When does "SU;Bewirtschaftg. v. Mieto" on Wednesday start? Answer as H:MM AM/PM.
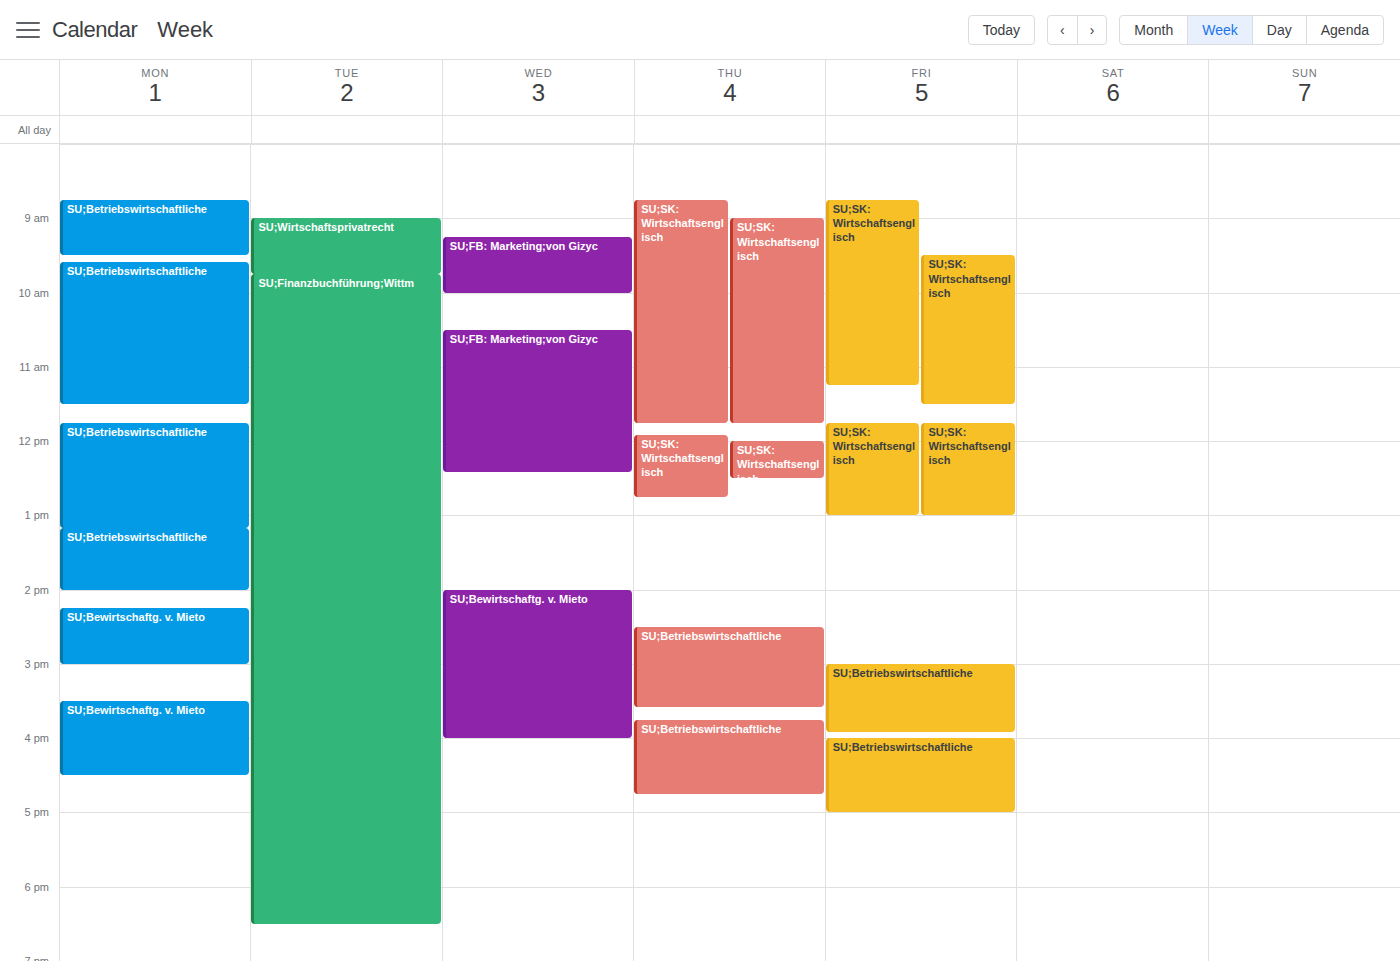
2:00 PM